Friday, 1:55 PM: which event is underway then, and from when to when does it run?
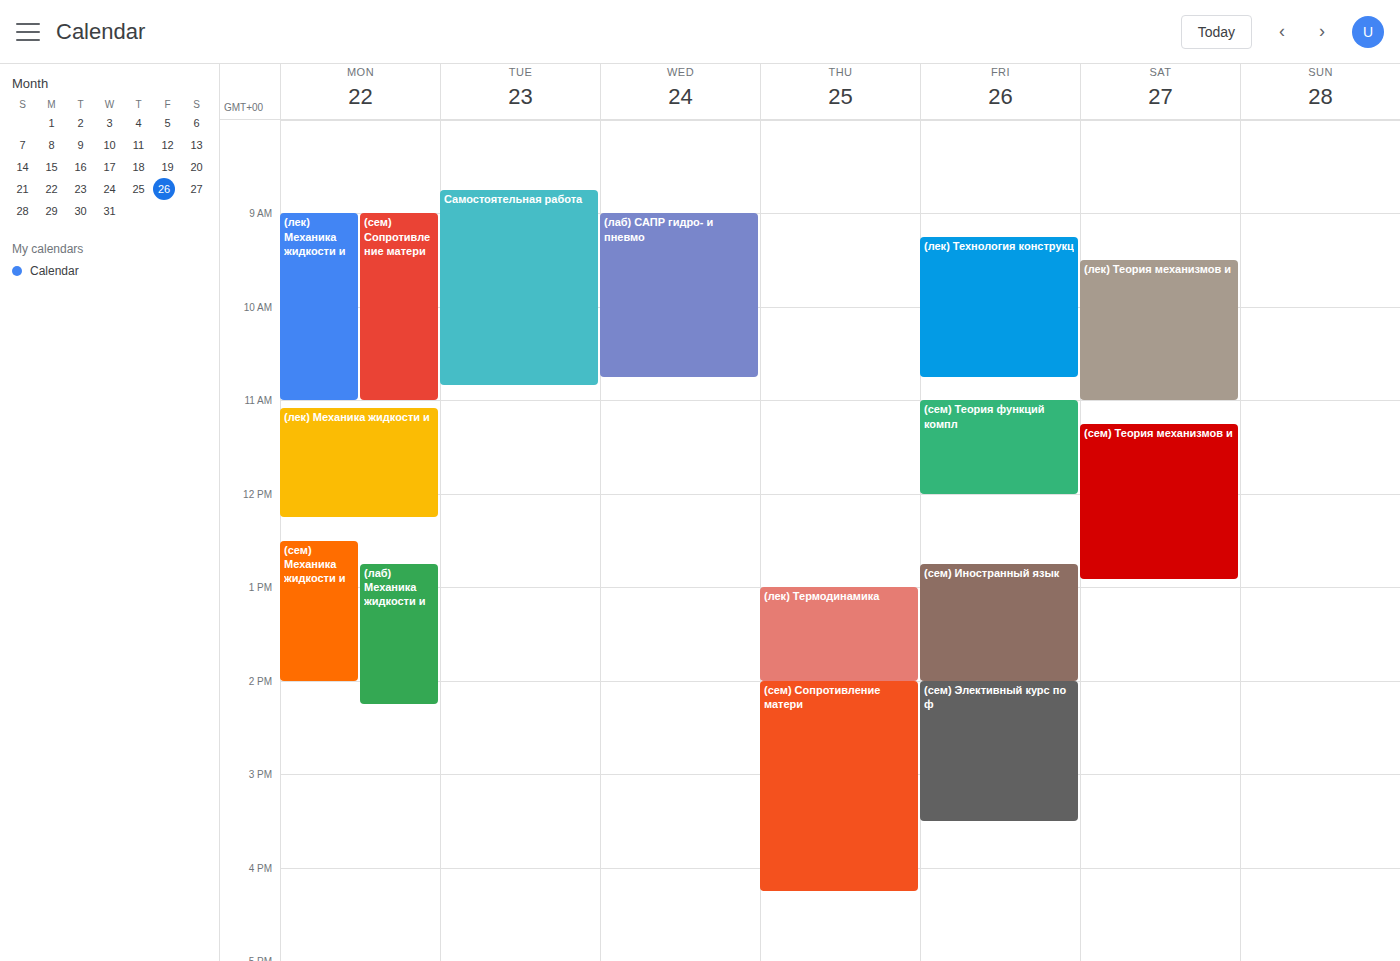
"(сем) Иностранный язык", 12:45 PM to 2:00 PM